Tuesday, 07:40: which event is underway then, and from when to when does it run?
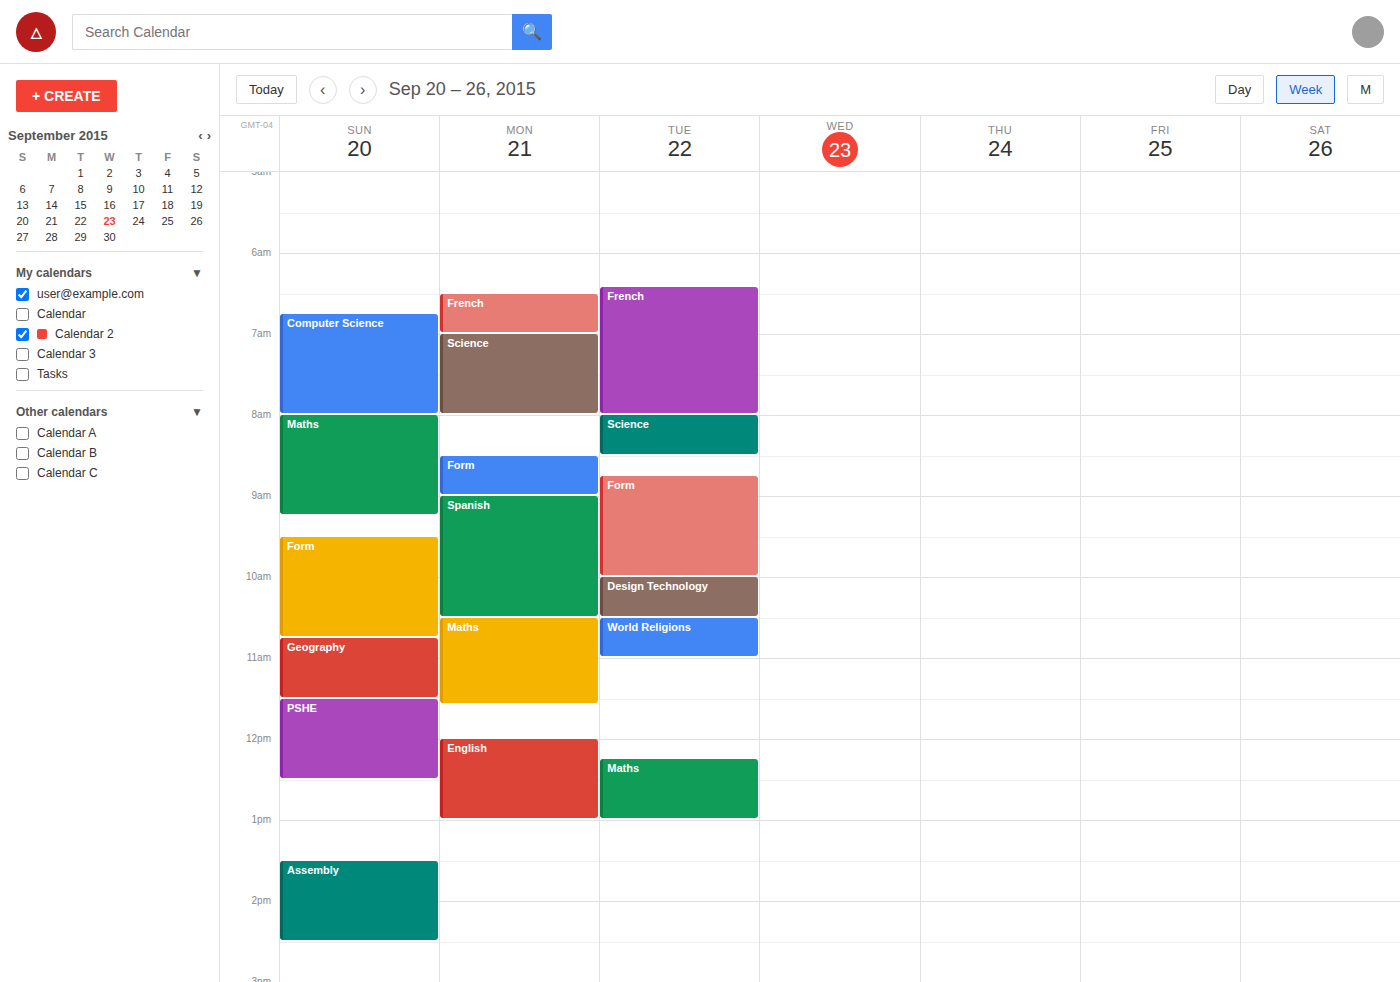
"French", 06:25 to 08:00